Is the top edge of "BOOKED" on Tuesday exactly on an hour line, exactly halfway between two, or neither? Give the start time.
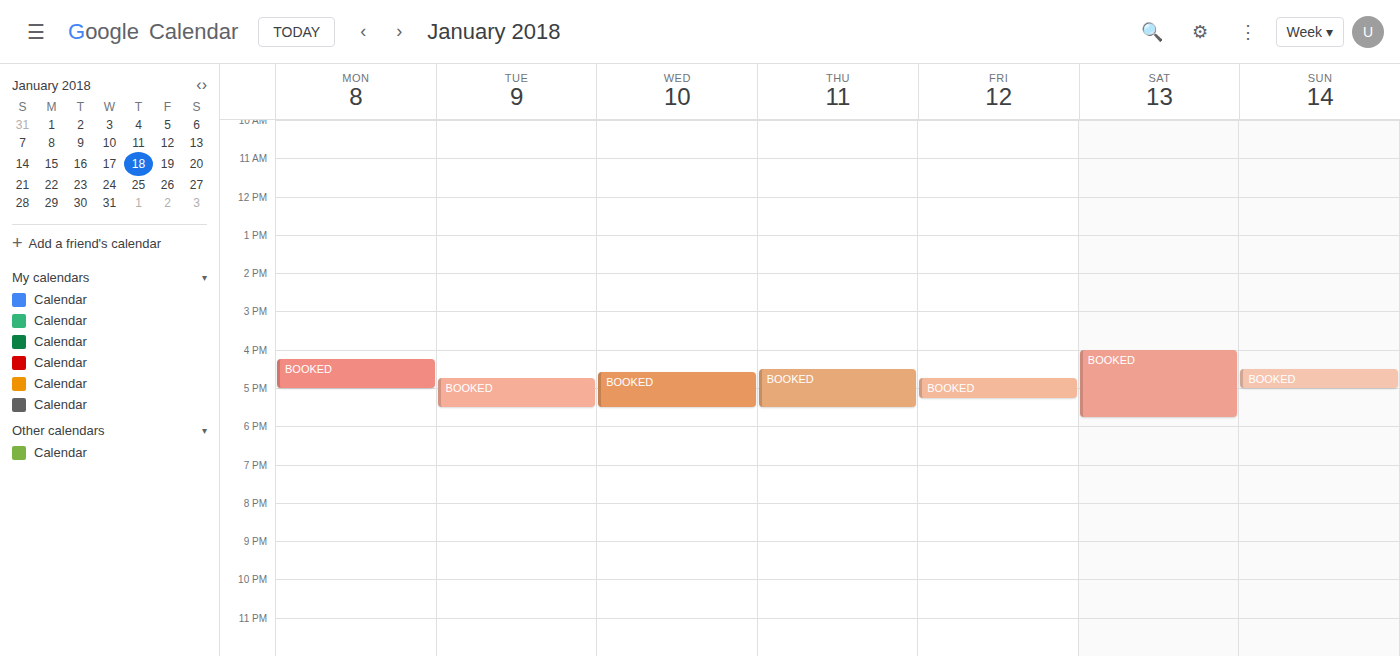
16:45 -- neither: three quarters of the way from the 16:00 line to the 17:00 line.